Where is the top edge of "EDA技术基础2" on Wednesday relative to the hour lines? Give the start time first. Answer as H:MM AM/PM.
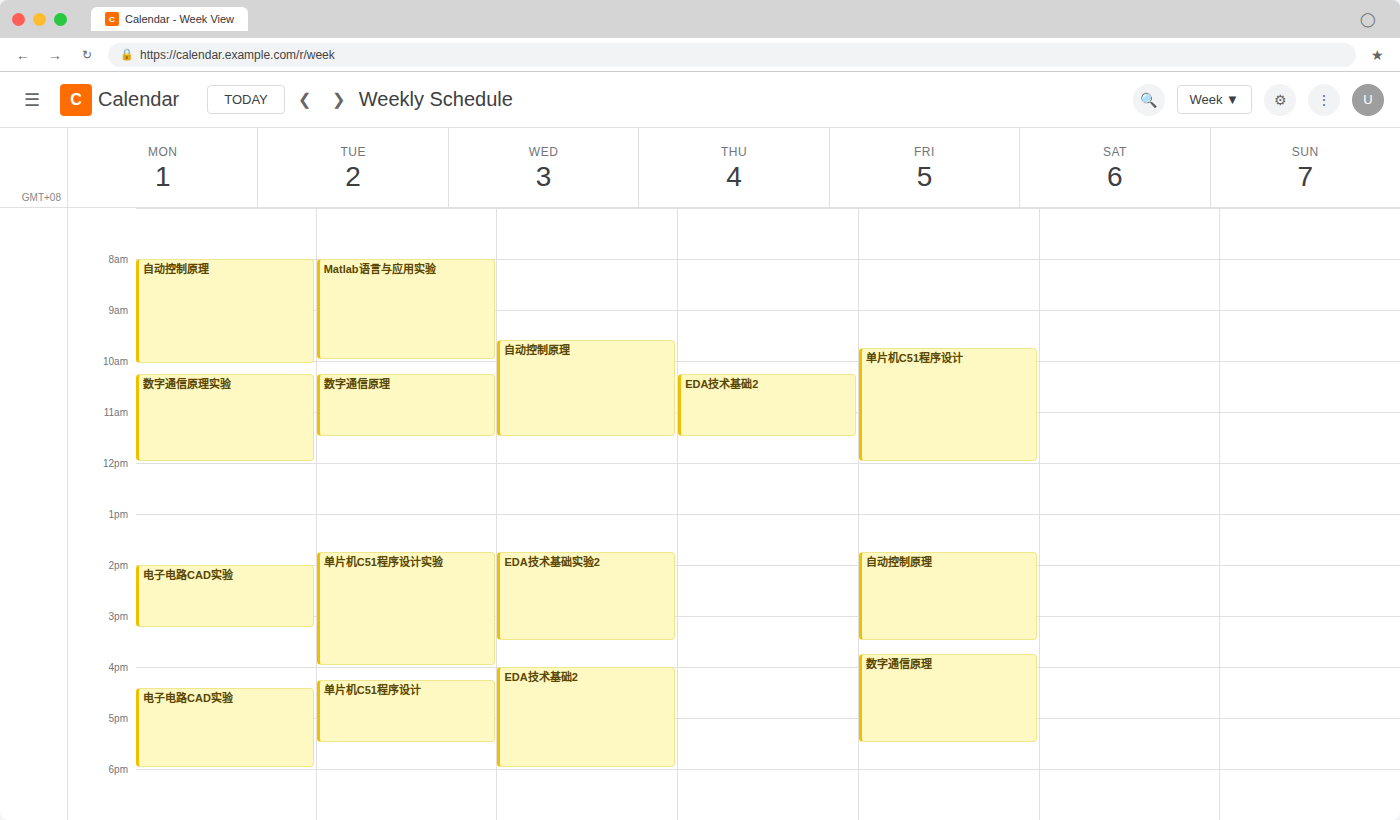
4:00 PM -- exactly on the 4 PM line.